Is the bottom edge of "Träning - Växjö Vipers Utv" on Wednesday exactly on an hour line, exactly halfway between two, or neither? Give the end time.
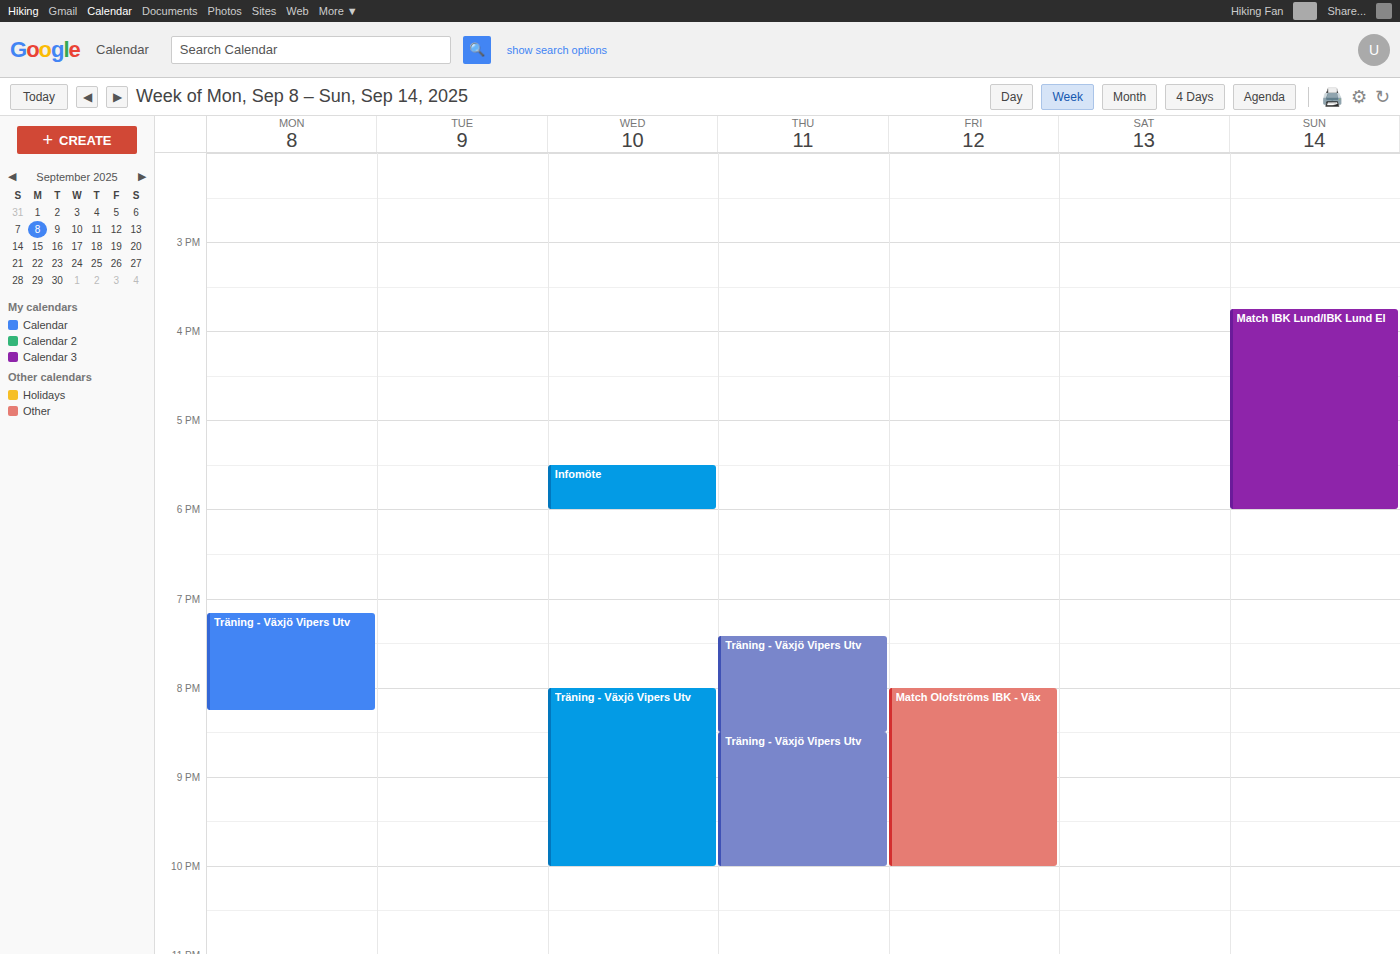
10:00 PM -- exactly on the 10 PM line.